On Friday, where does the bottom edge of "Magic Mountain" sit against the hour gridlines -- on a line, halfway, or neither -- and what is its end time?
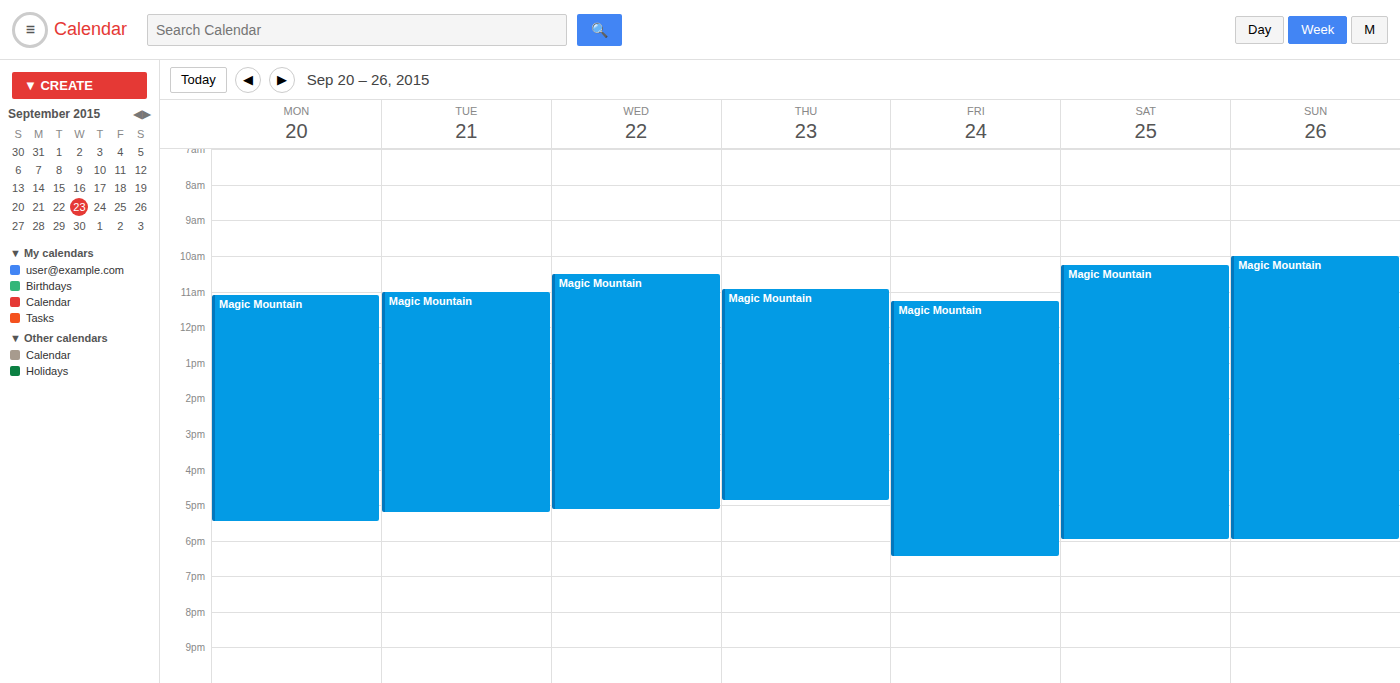
6:30 PM -- halfway between the 6 PM and 7 PM lines.